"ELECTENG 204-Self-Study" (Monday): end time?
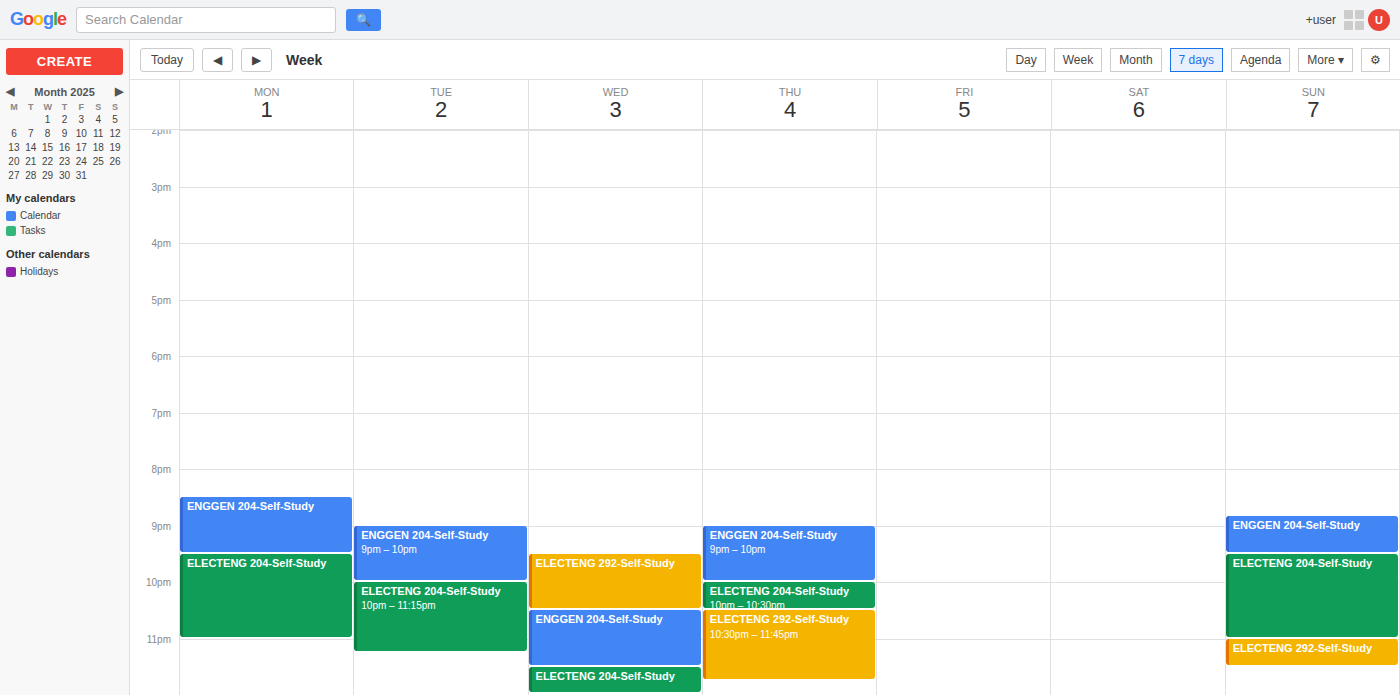
11:00 PM